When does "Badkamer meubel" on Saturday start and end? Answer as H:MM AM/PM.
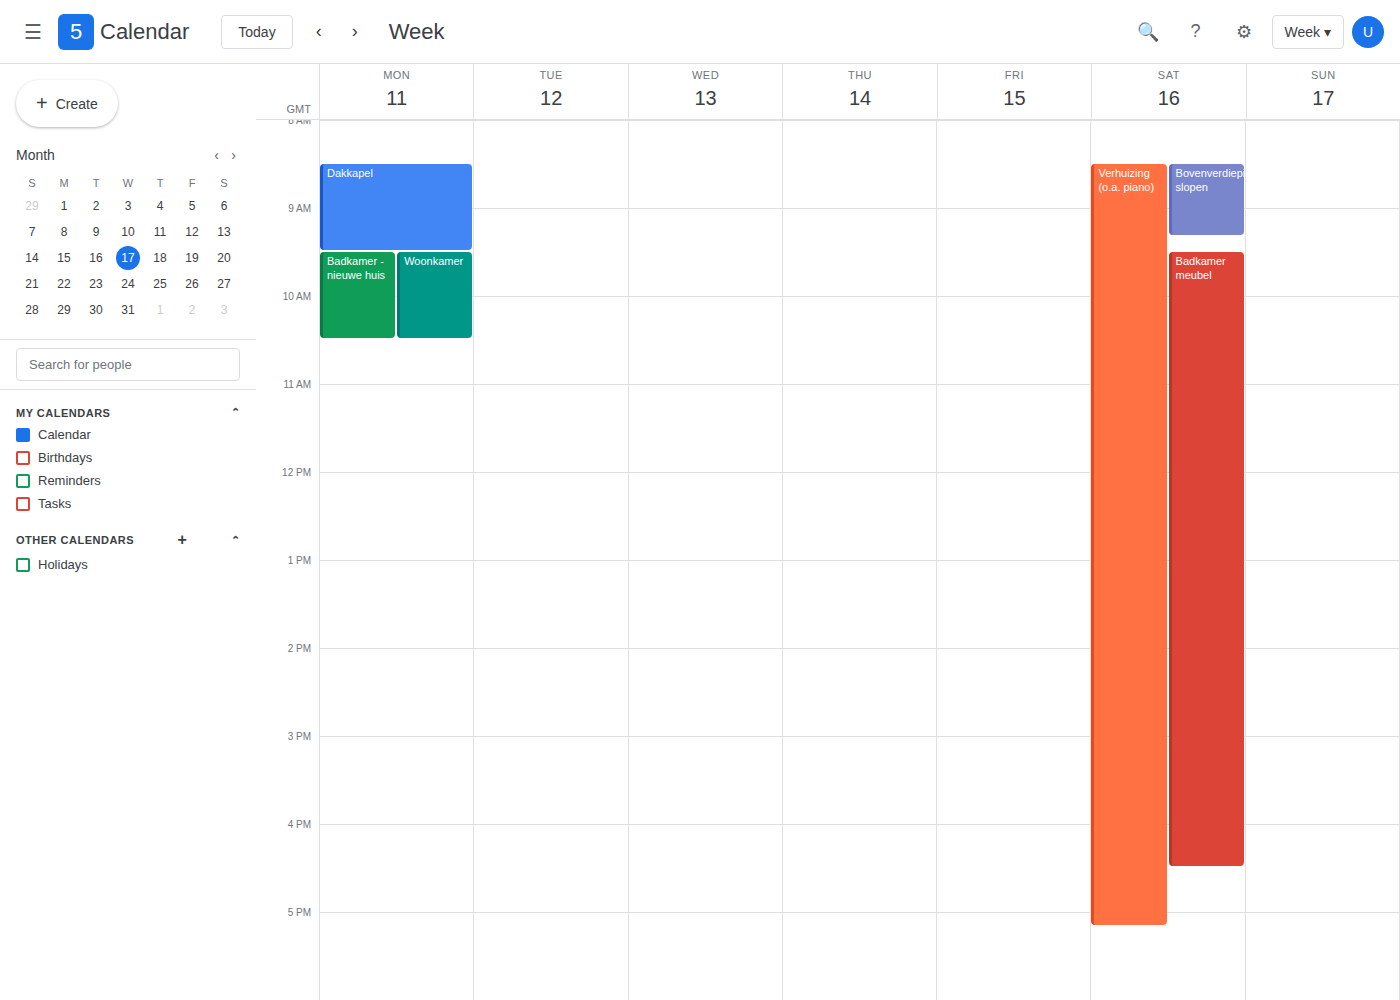
9:30 AM to 4:30 PM